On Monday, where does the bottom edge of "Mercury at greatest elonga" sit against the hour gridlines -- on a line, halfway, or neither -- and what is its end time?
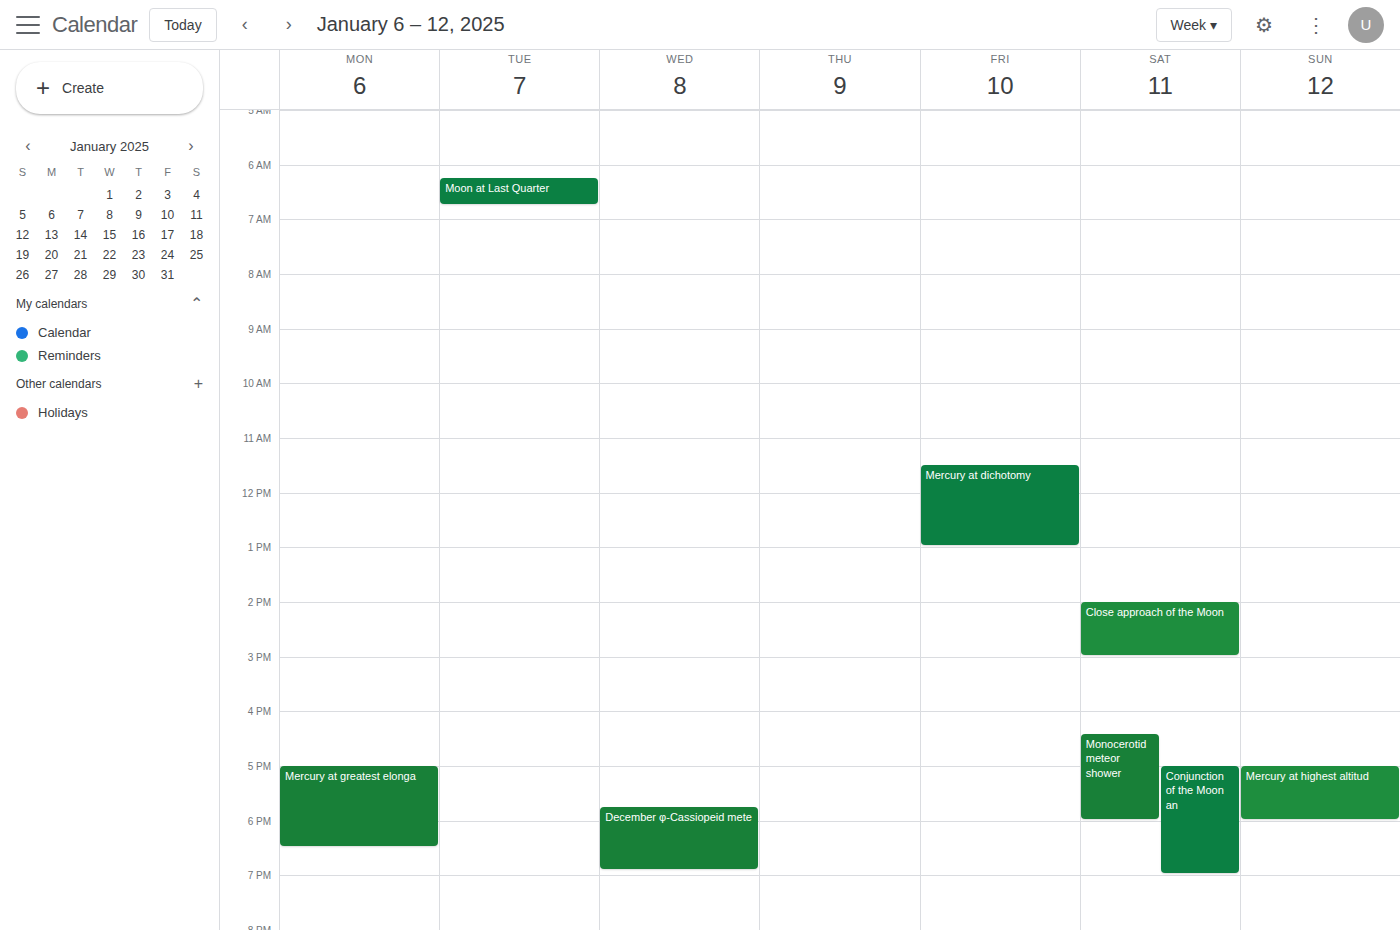
18:30 -- halfway between the 18:00 and 19:00 lines.